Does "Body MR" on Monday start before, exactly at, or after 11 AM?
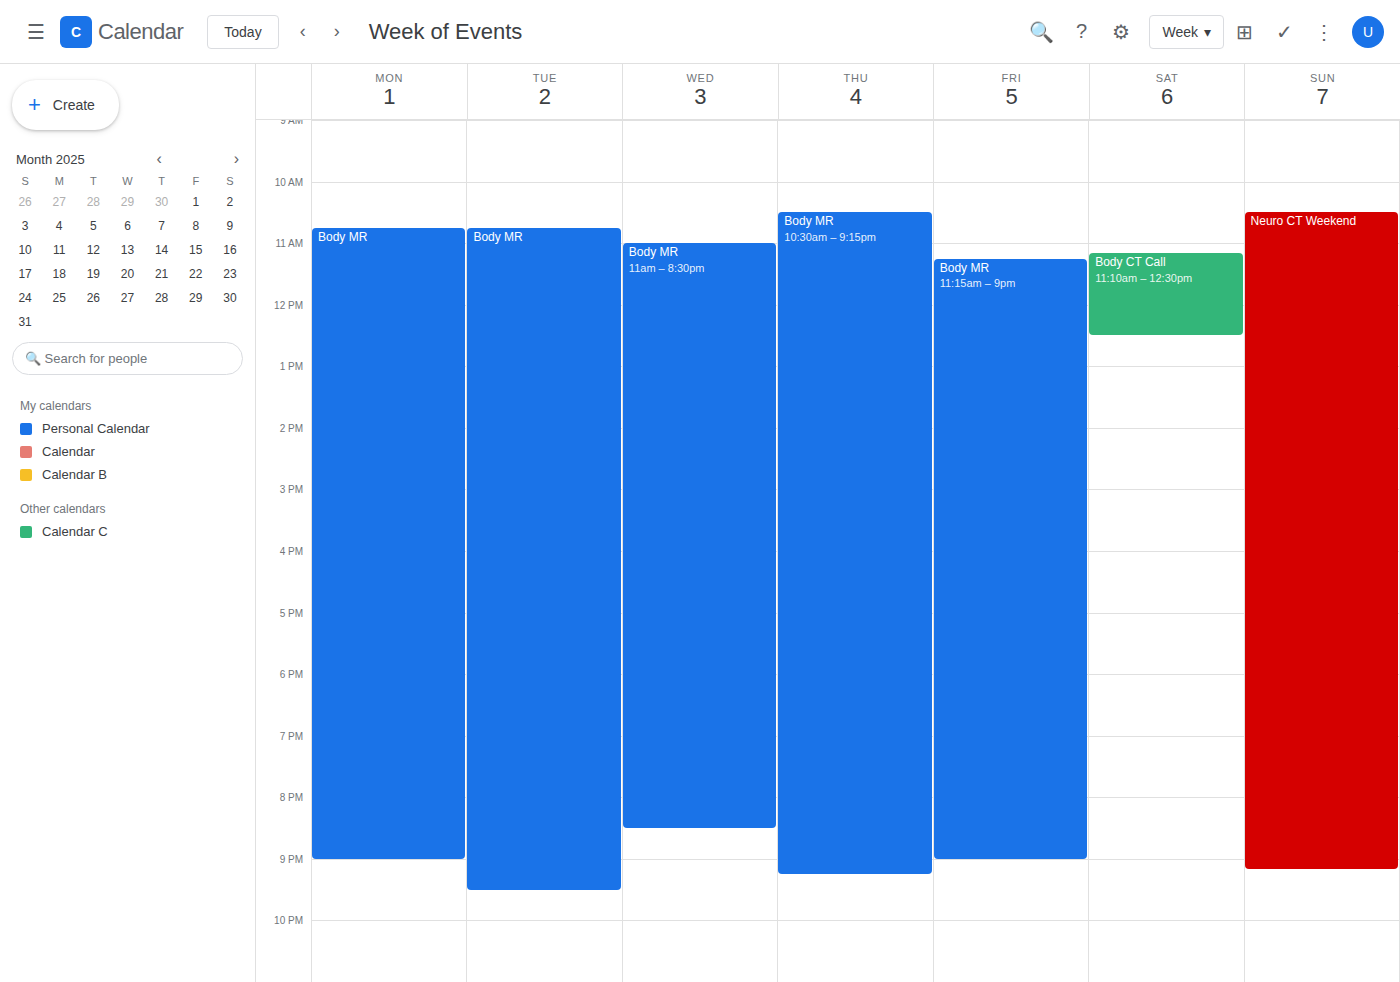
10:45 AM -- before 11 AM, 15 minutes above the 11 AM line.